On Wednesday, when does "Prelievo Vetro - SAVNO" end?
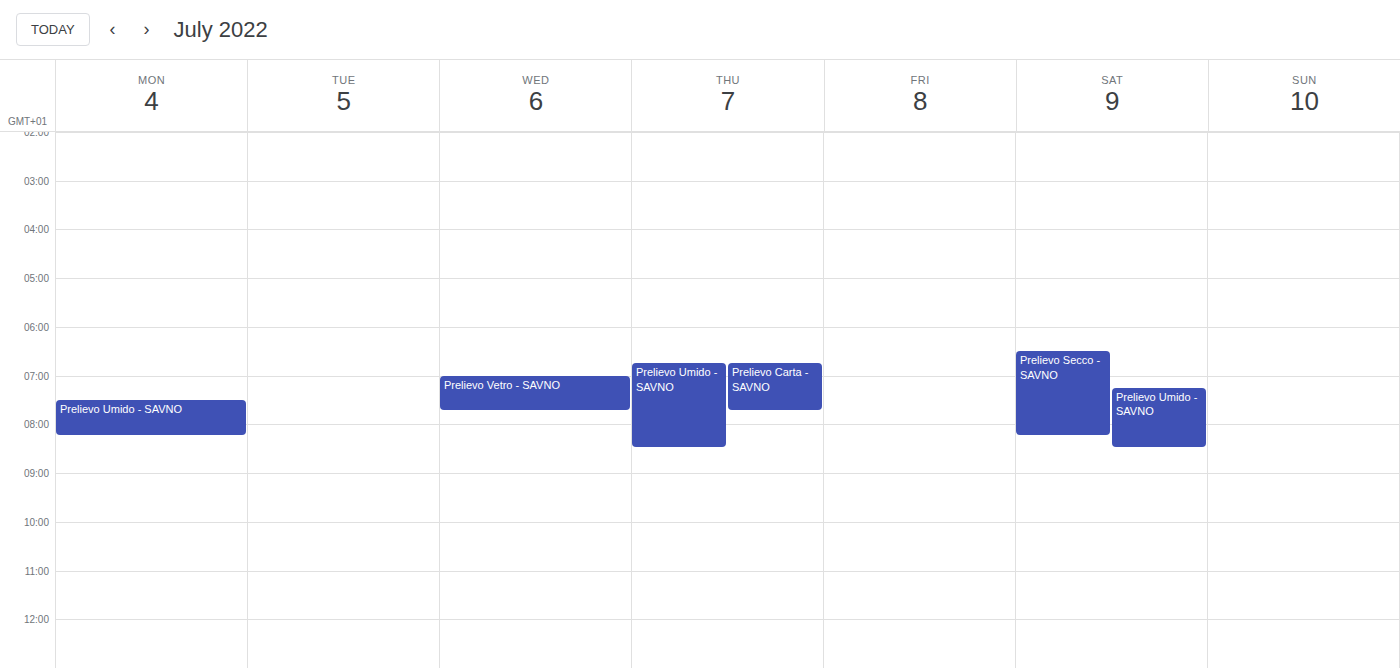
7:45 AM